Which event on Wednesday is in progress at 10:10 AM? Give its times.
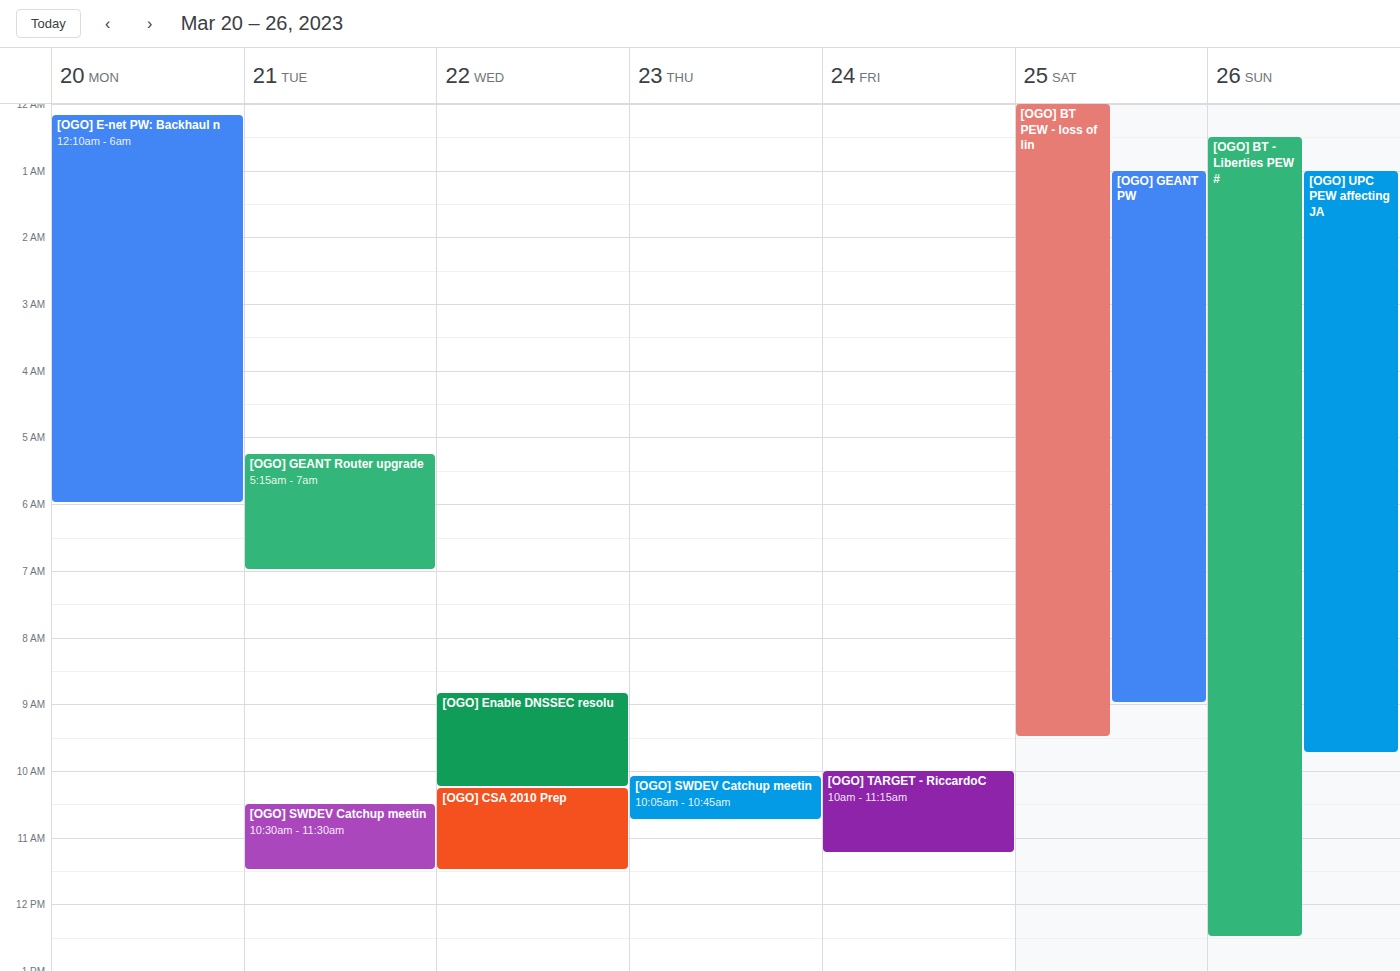
"[OGO] Enable DNSSEC resolu", 8:50 AM to 10:15 AM